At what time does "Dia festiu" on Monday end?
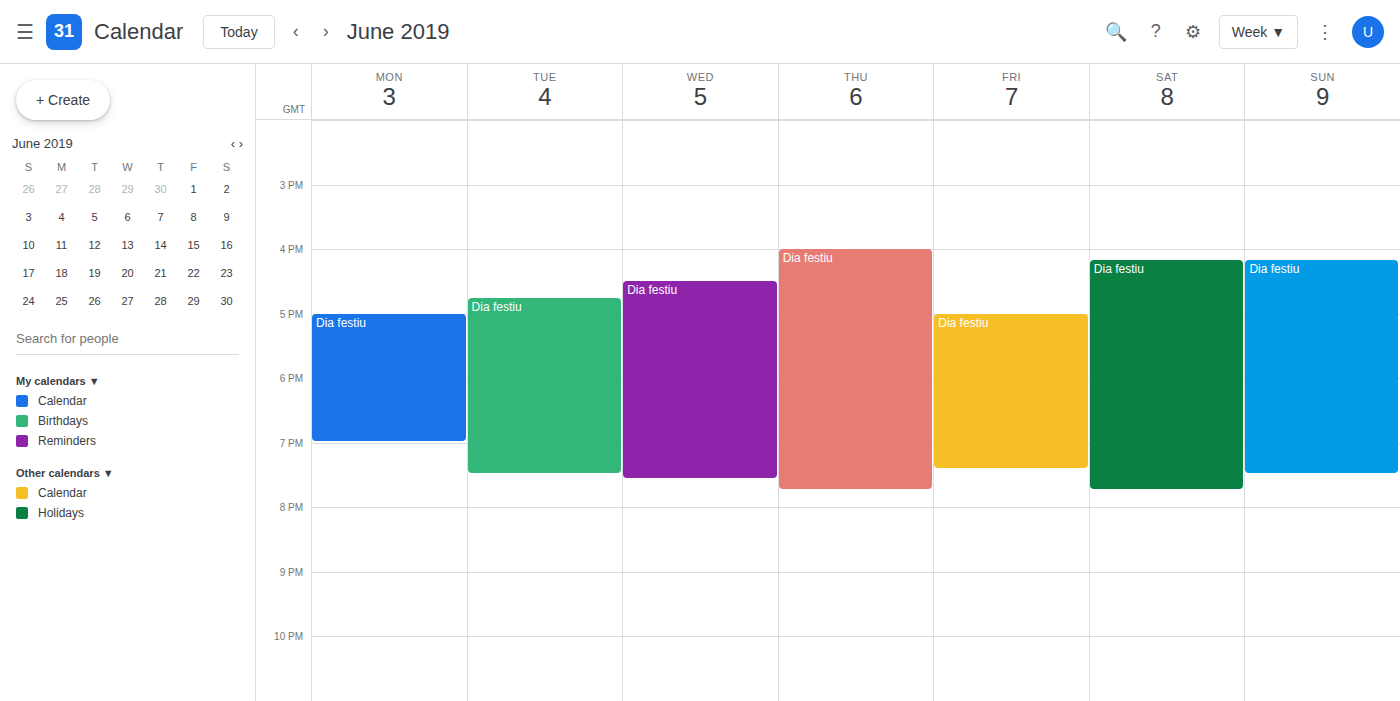
7:00 PM